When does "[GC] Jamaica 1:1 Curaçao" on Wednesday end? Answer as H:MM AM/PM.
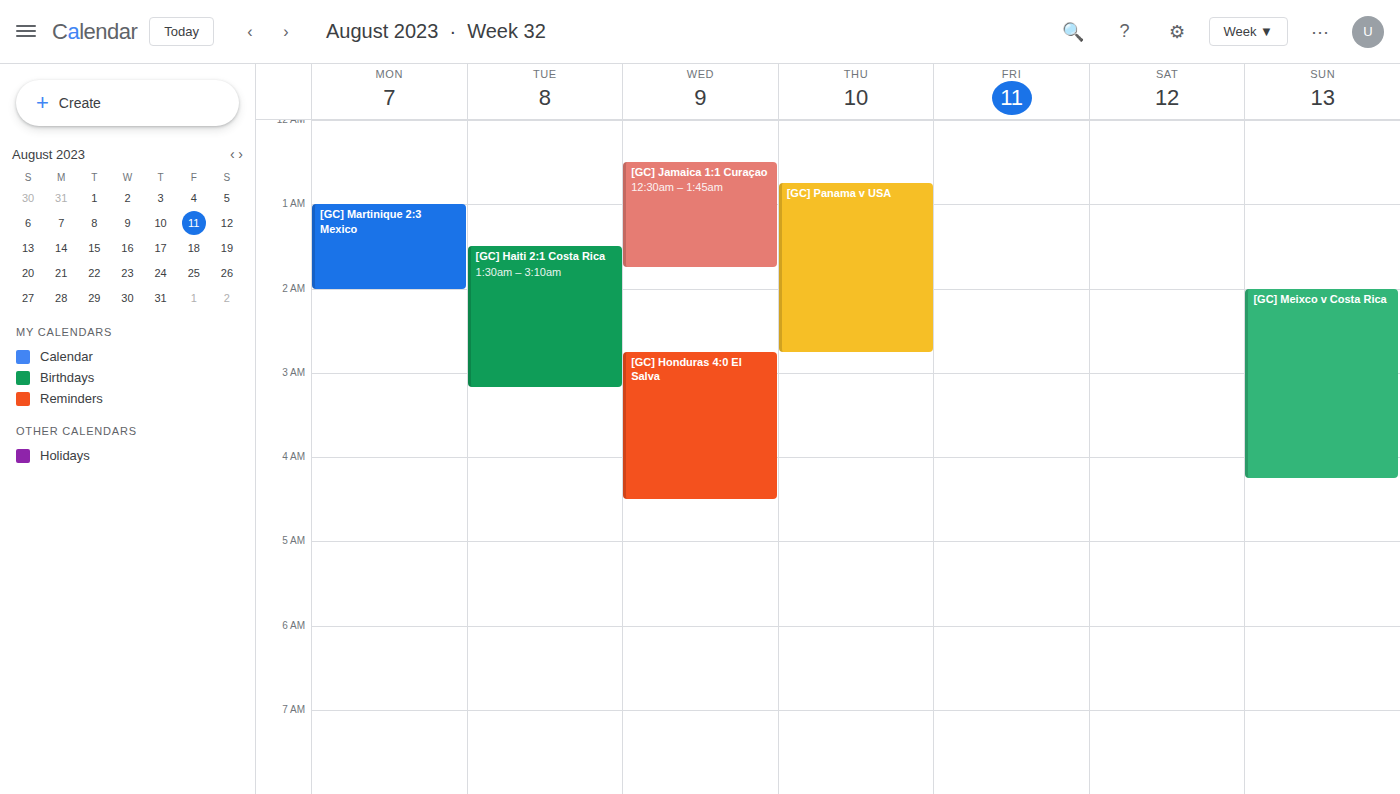
1:45 AM